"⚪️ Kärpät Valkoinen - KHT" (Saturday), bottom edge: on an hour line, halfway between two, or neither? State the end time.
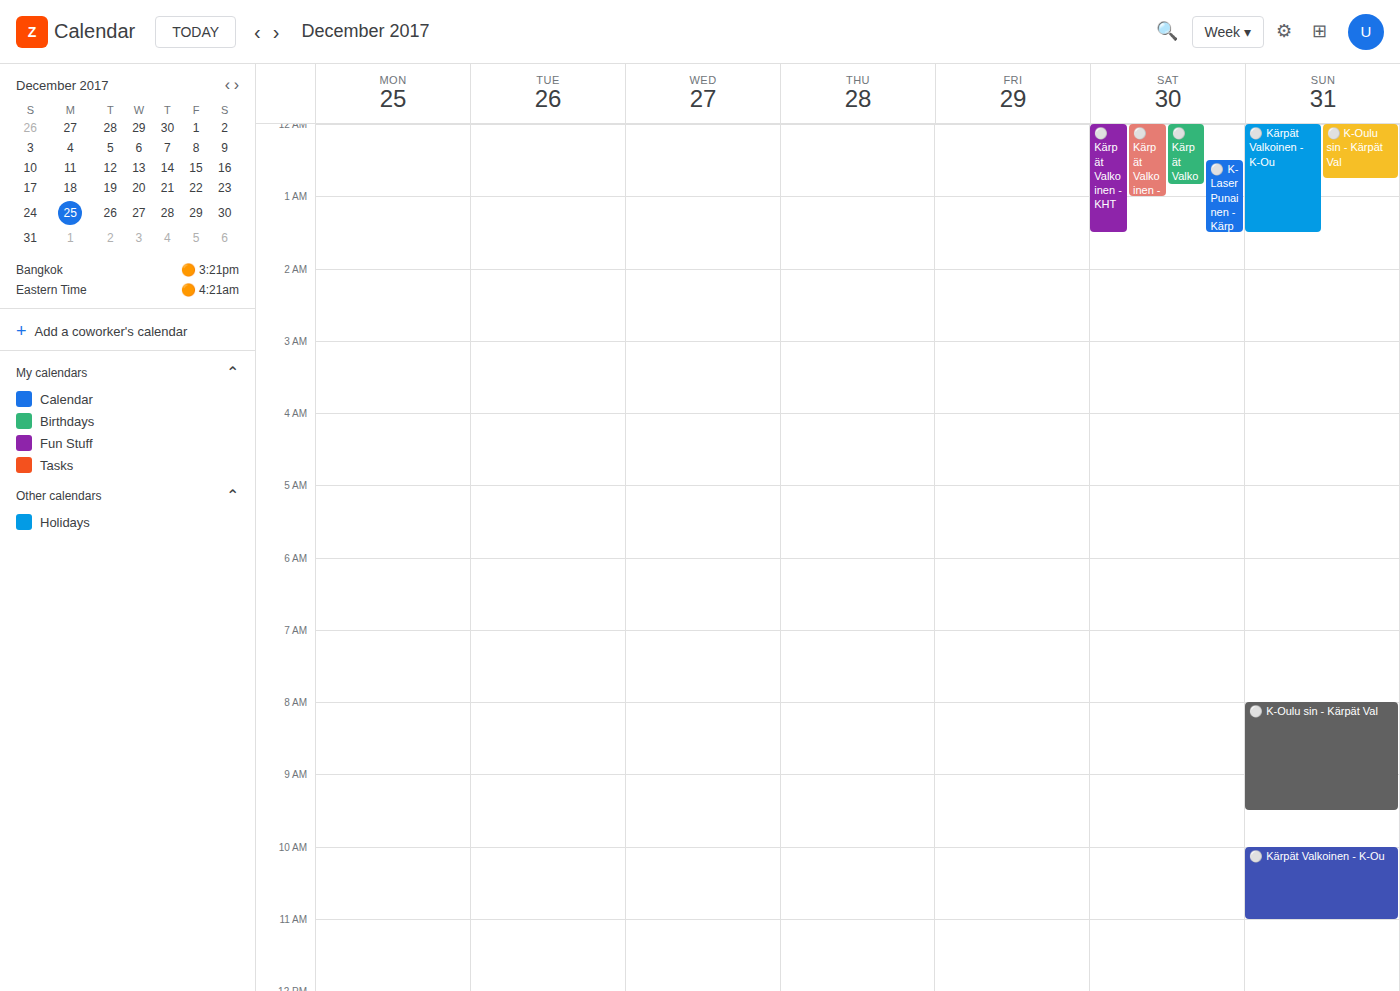
1:30 AM -- halfway between the 1 AM and 2 AM lines.